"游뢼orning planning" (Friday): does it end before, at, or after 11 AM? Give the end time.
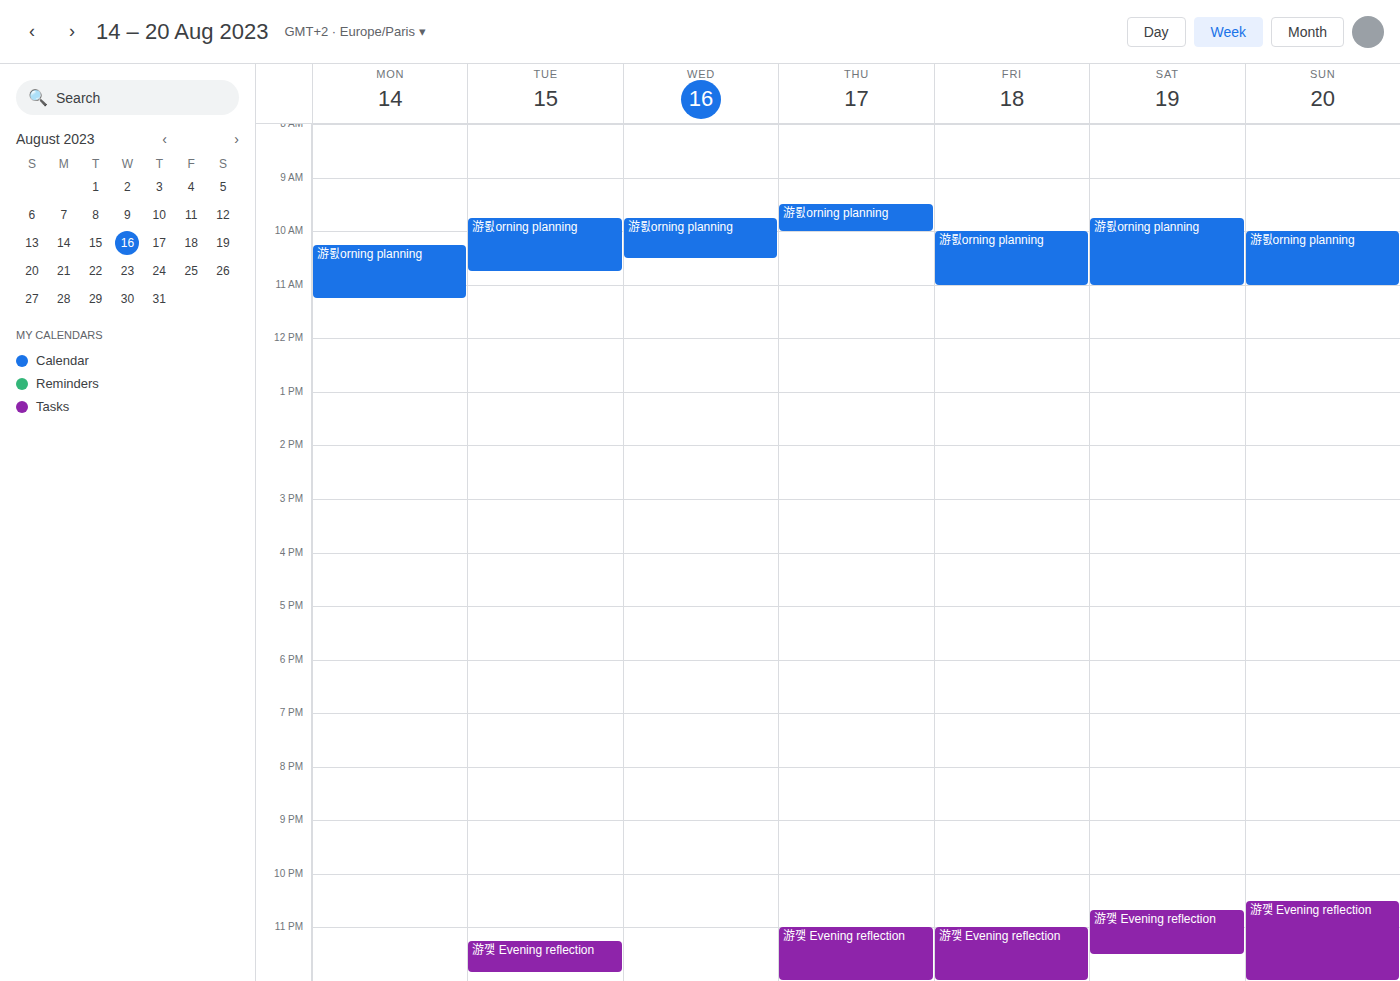
11:00 AM -- exactly at 11 AM, on the 11 AM line.